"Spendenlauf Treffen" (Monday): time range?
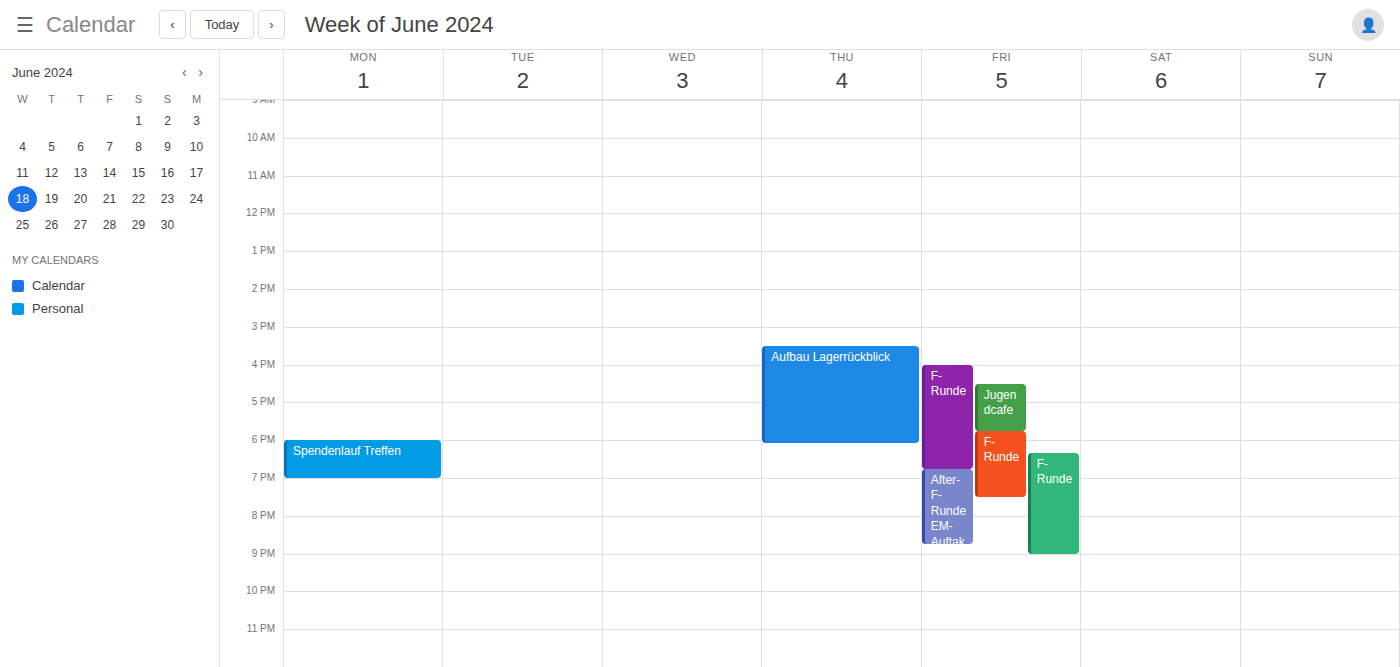
18:00 to 19:00